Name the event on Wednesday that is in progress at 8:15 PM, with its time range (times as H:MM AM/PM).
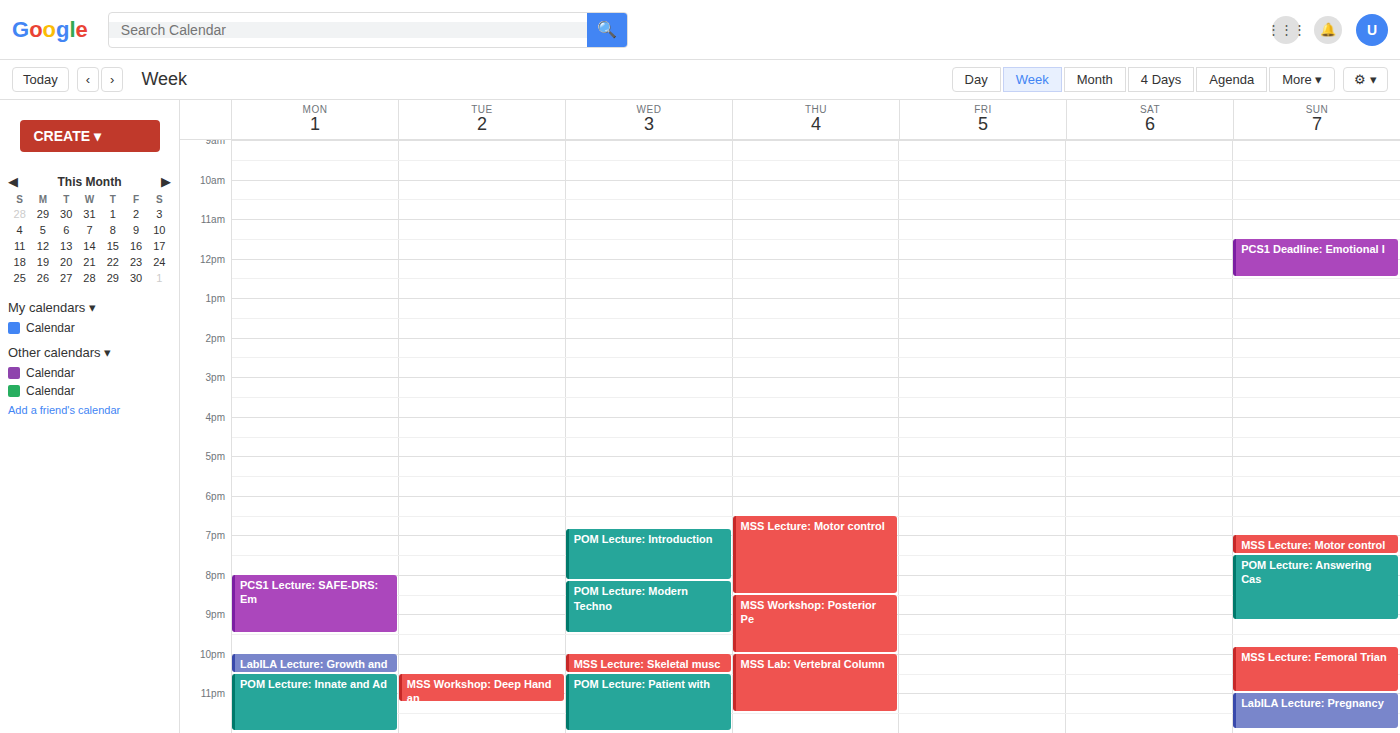
"POM Lecture: Modern Techno", 8:10 PM to 9:30 PM